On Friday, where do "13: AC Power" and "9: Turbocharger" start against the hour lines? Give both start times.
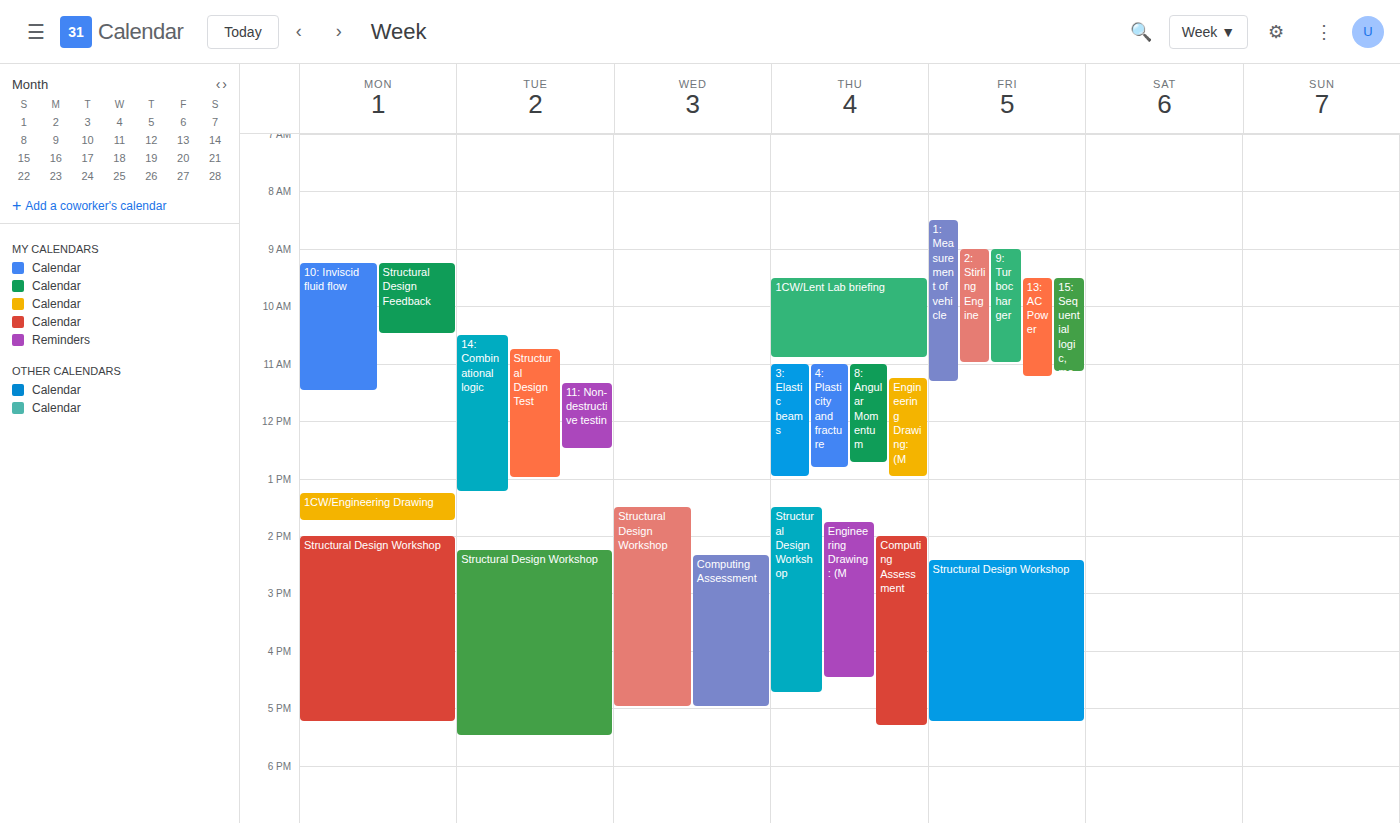
"13: AC Power": 9:30 AM, halfway between the 9 AM and 10 AM lines. "9: Turbocharger": 9:00 AM, exactly on the 9 AM line.